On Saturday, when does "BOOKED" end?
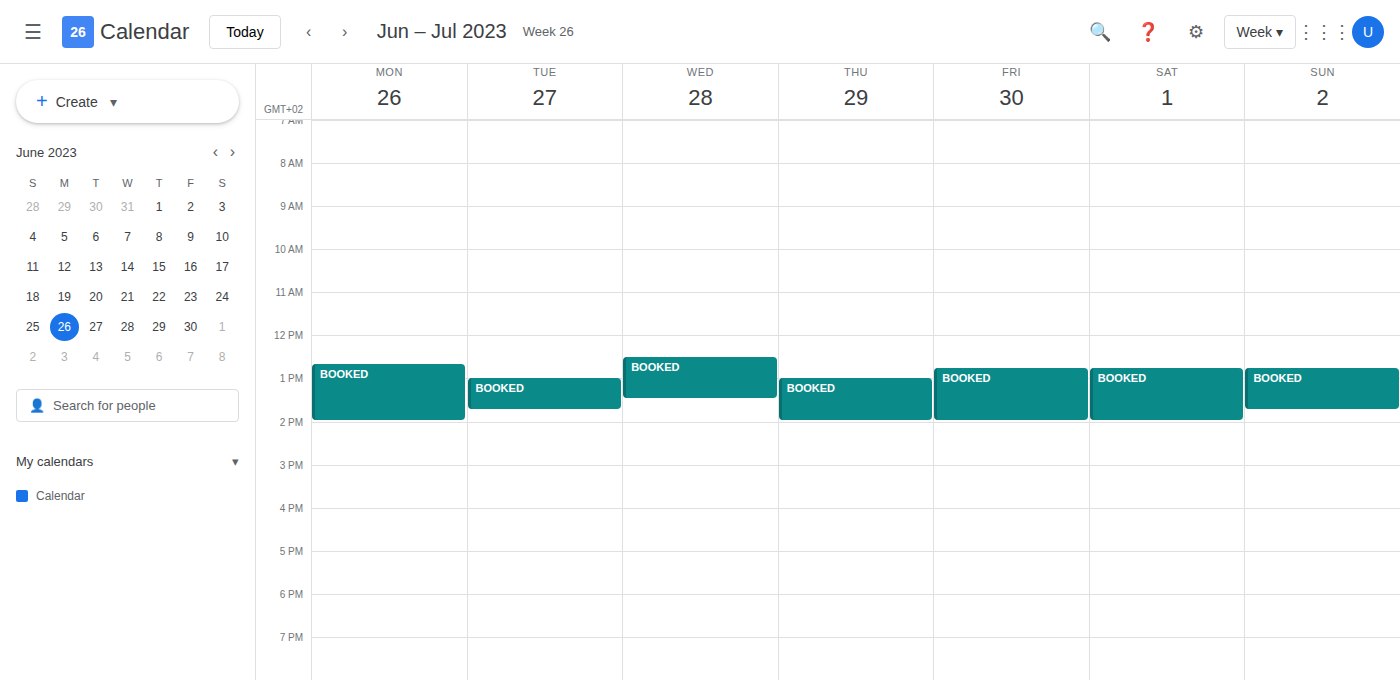
2:00 PM